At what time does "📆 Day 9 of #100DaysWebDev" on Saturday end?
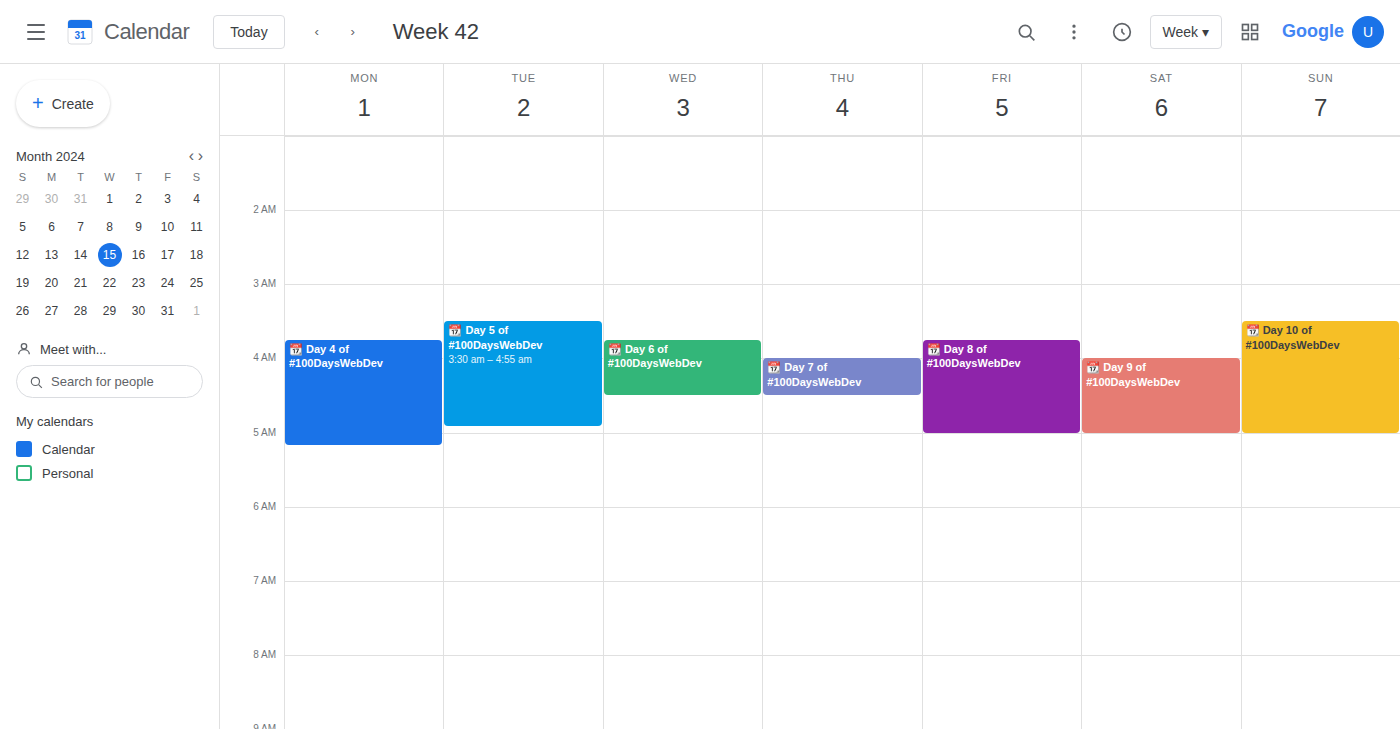
05:00